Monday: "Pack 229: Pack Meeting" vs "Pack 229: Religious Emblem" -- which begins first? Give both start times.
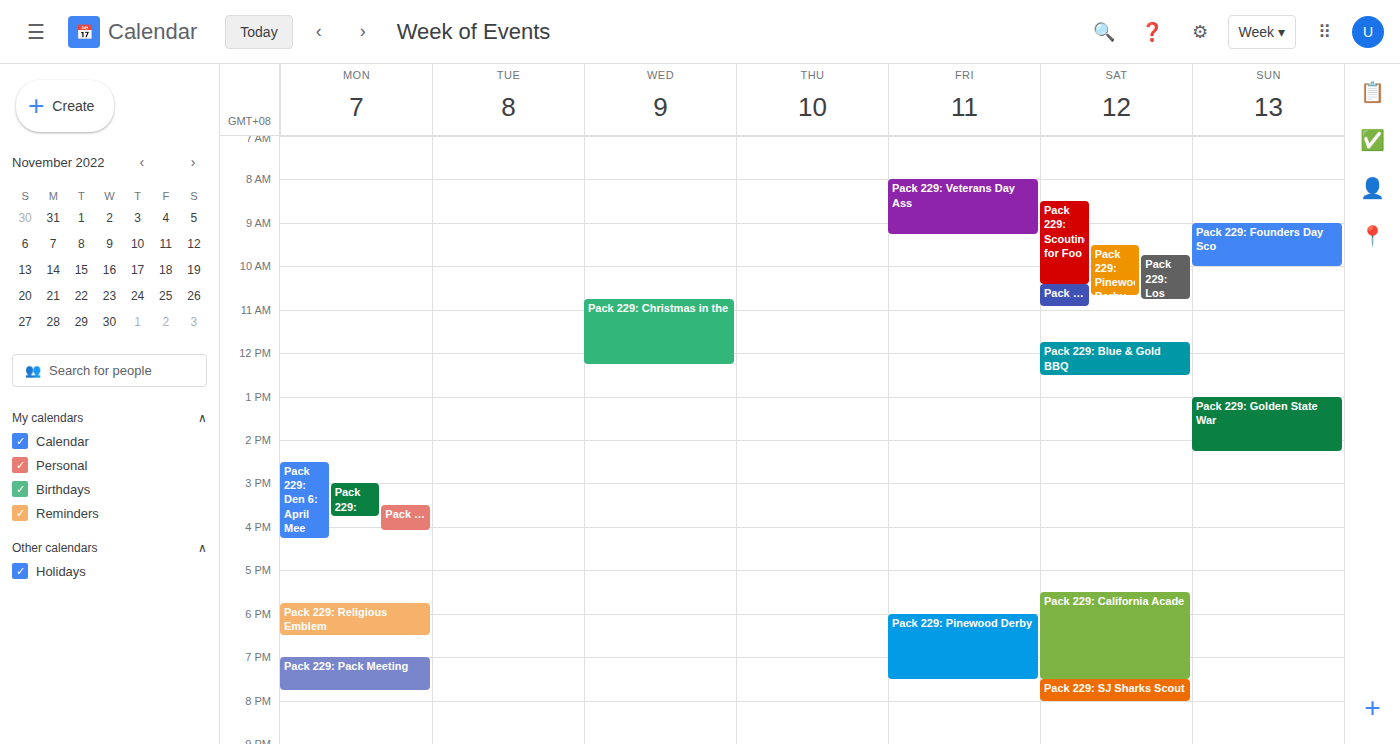
"Pack 229: Religious Emblem" 5:45 PM; "Pack 229: Pack Meeting" 7:00 PM.